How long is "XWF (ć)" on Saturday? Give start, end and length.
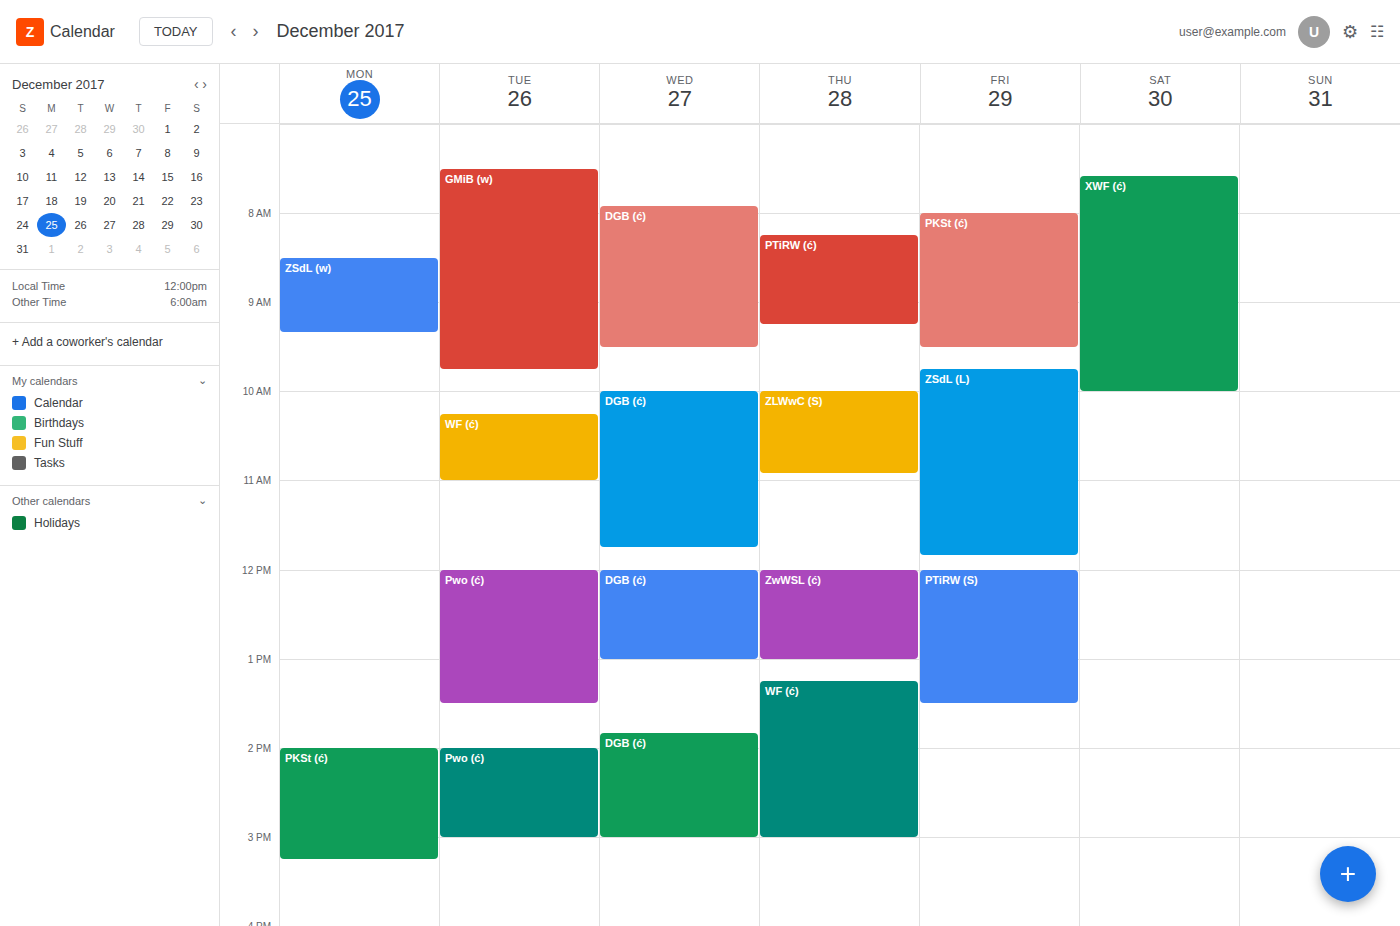
7:35 AM to 10:00 AM, 2 hours 25 minutes